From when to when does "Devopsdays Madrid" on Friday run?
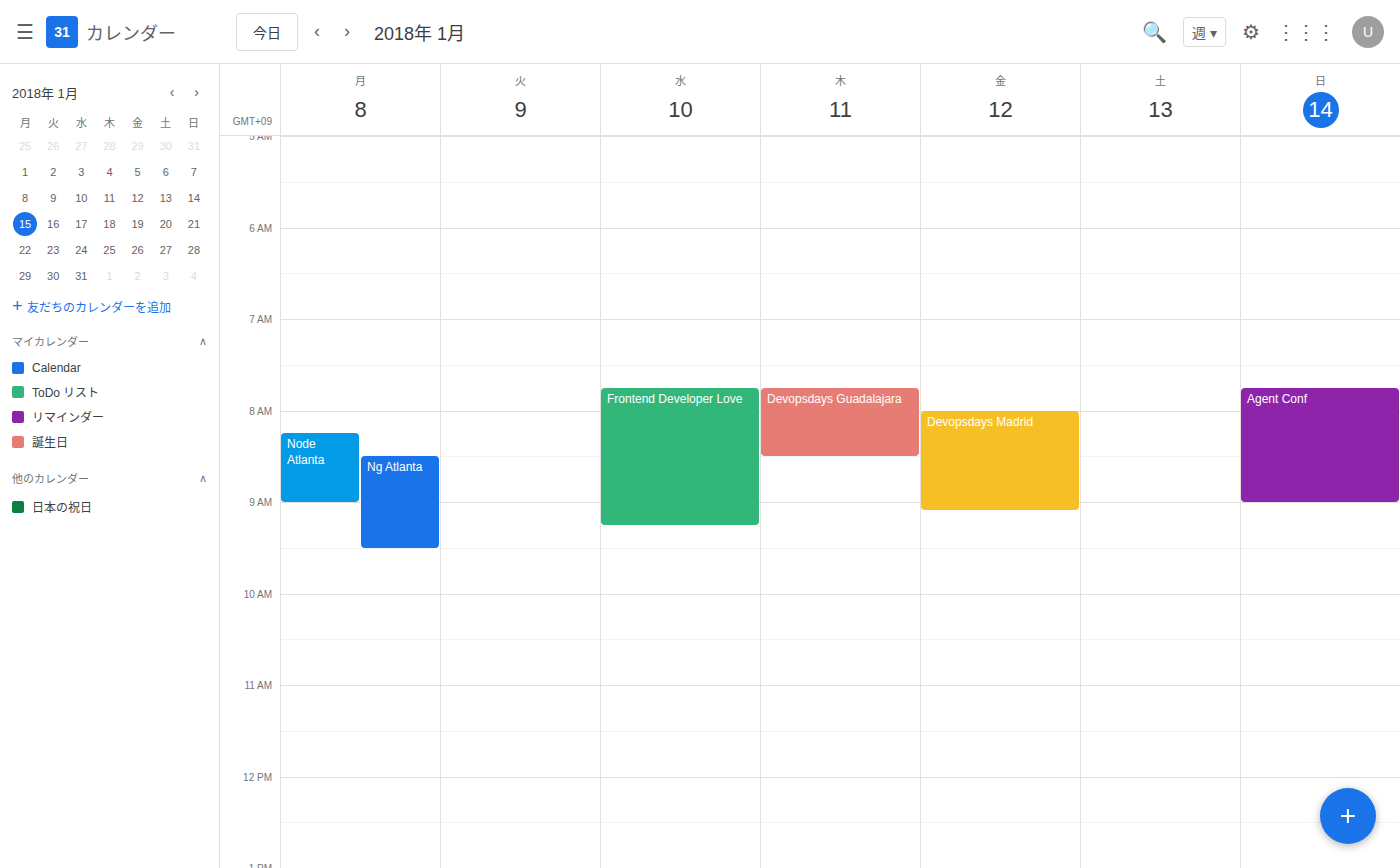
8:00 AM to 9:05 AM